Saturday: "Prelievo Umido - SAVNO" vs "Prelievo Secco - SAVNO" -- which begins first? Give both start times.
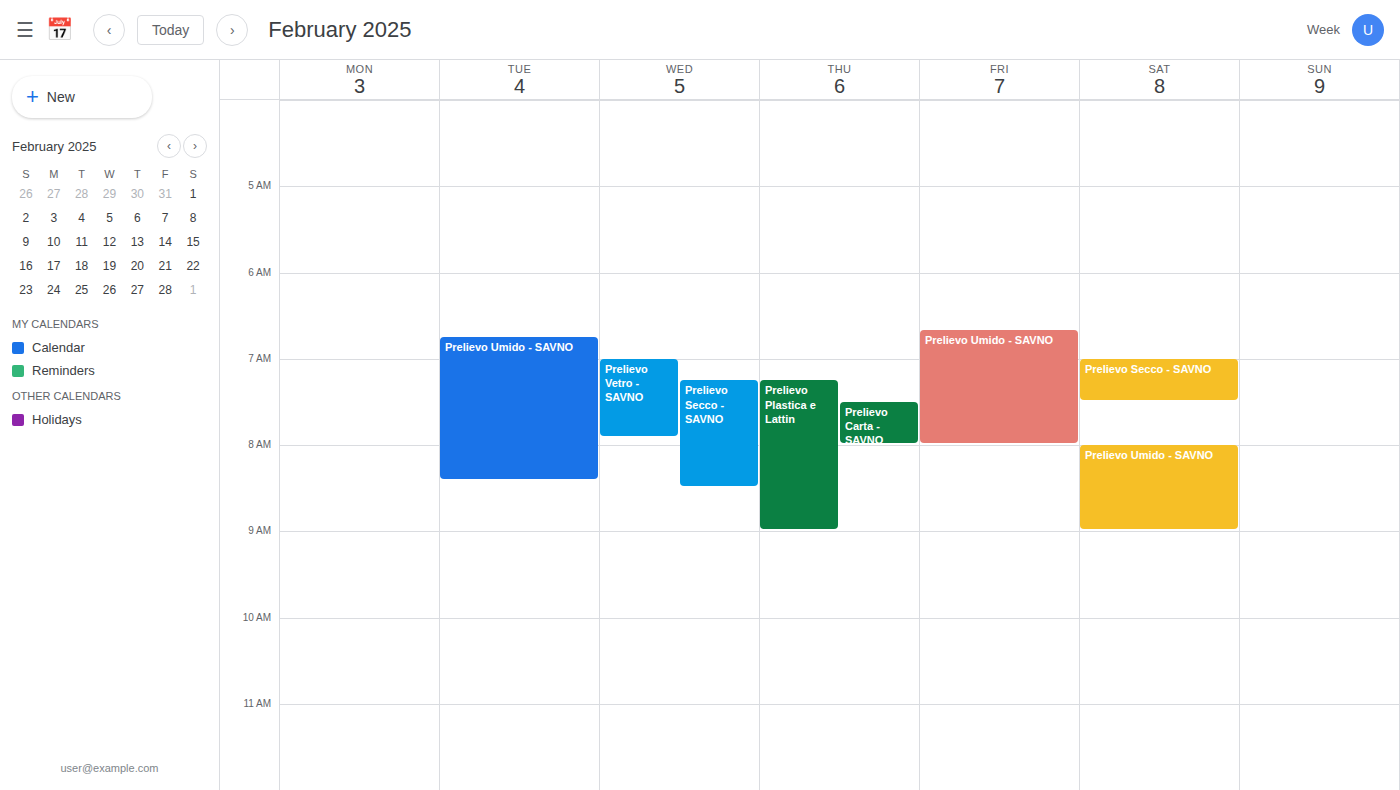
"Prelievo Secco - SAVNO" 7:00 AM; "Prelievo Umido - SAVNO" 8:00 AM.